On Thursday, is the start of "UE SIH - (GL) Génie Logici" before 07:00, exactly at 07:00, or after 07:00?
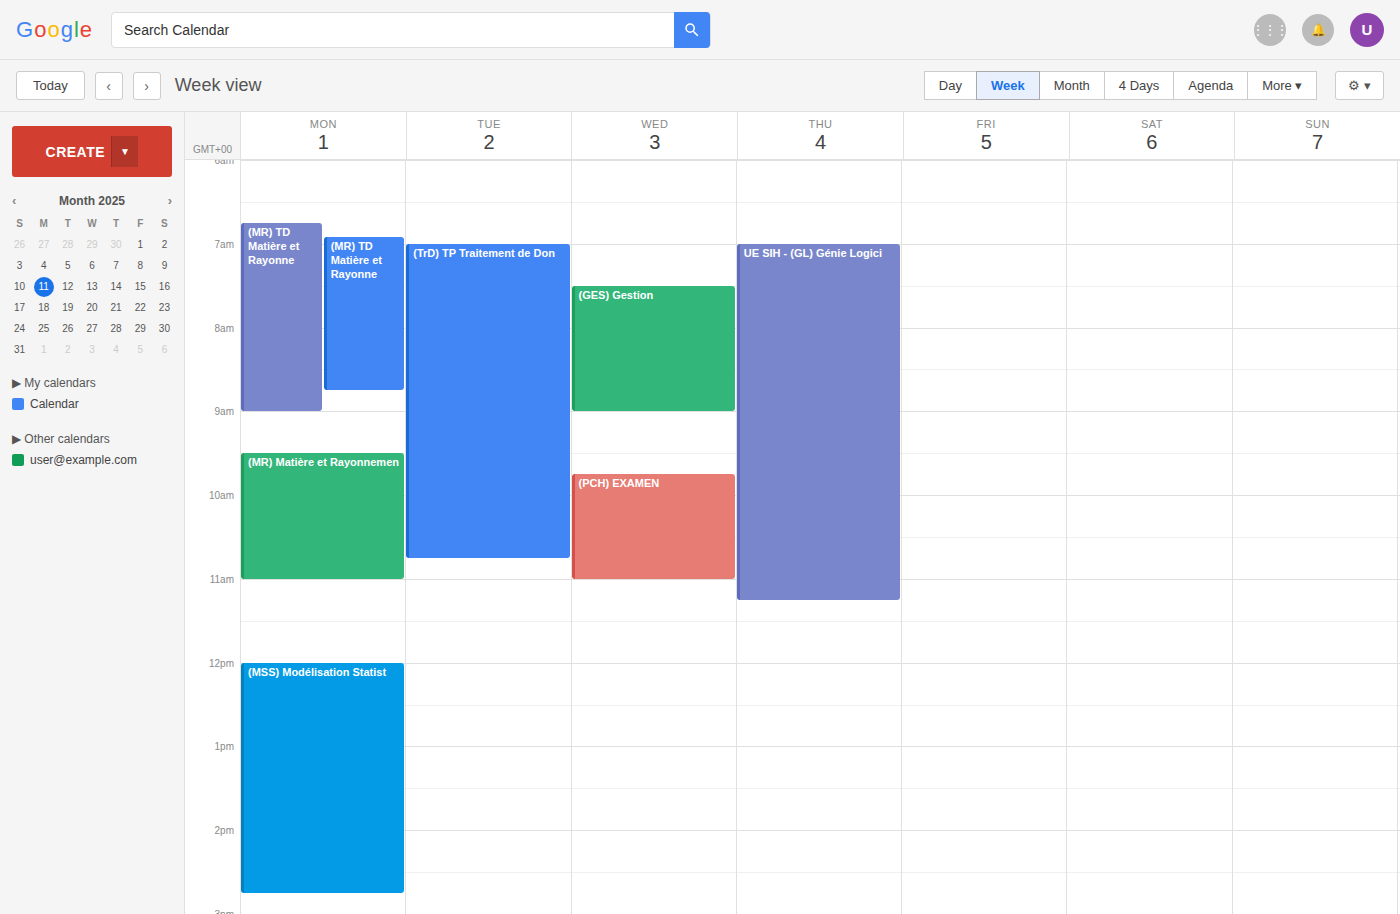
07:00 -- exactly at 07:00, on the 07:00 line.